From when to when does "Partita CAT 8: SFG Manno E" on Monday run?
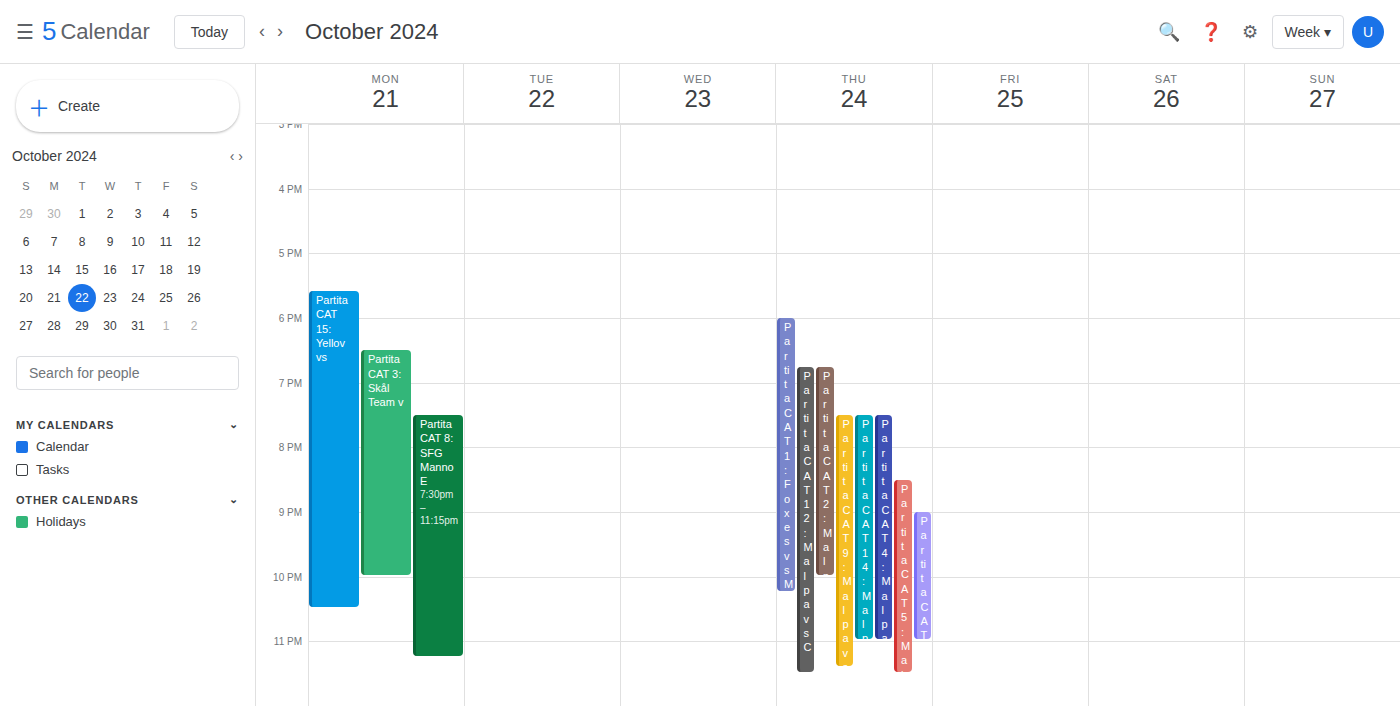
7:30 PM to 11:15 PM